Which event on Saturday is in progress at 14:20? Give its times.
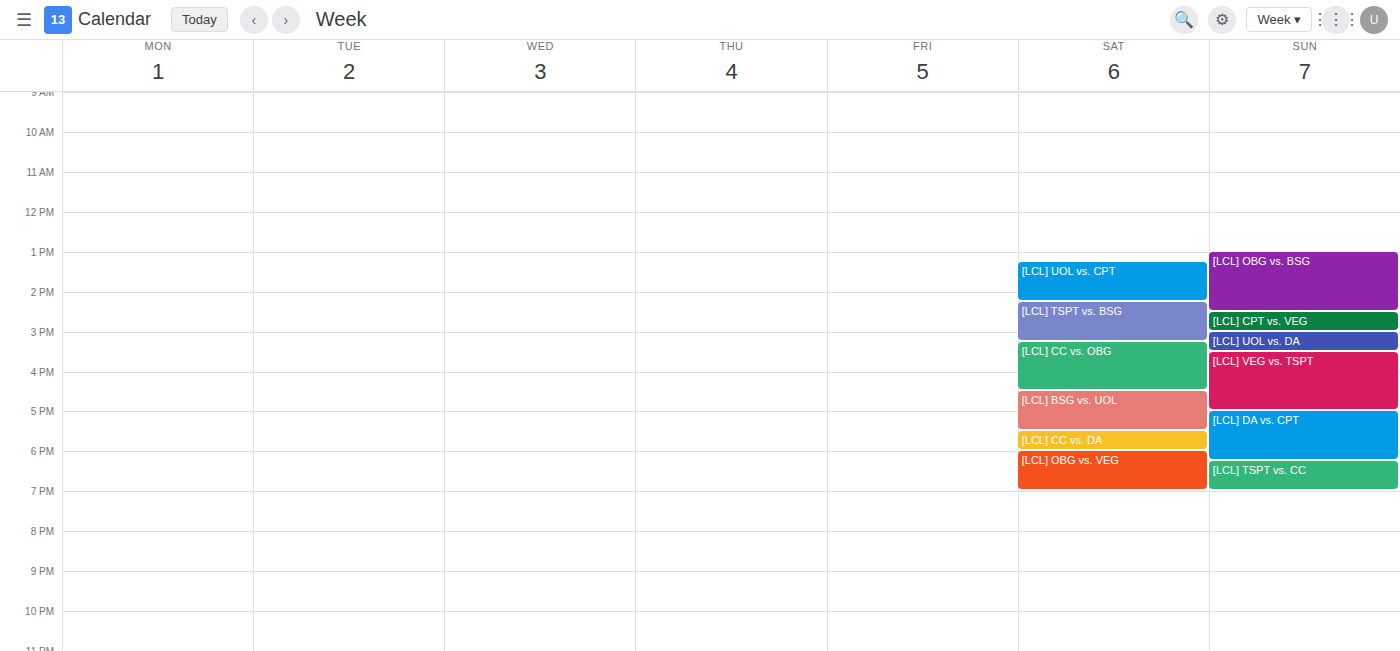
"[LCL] TSPT vs. BSG", 14:15 to 15:15